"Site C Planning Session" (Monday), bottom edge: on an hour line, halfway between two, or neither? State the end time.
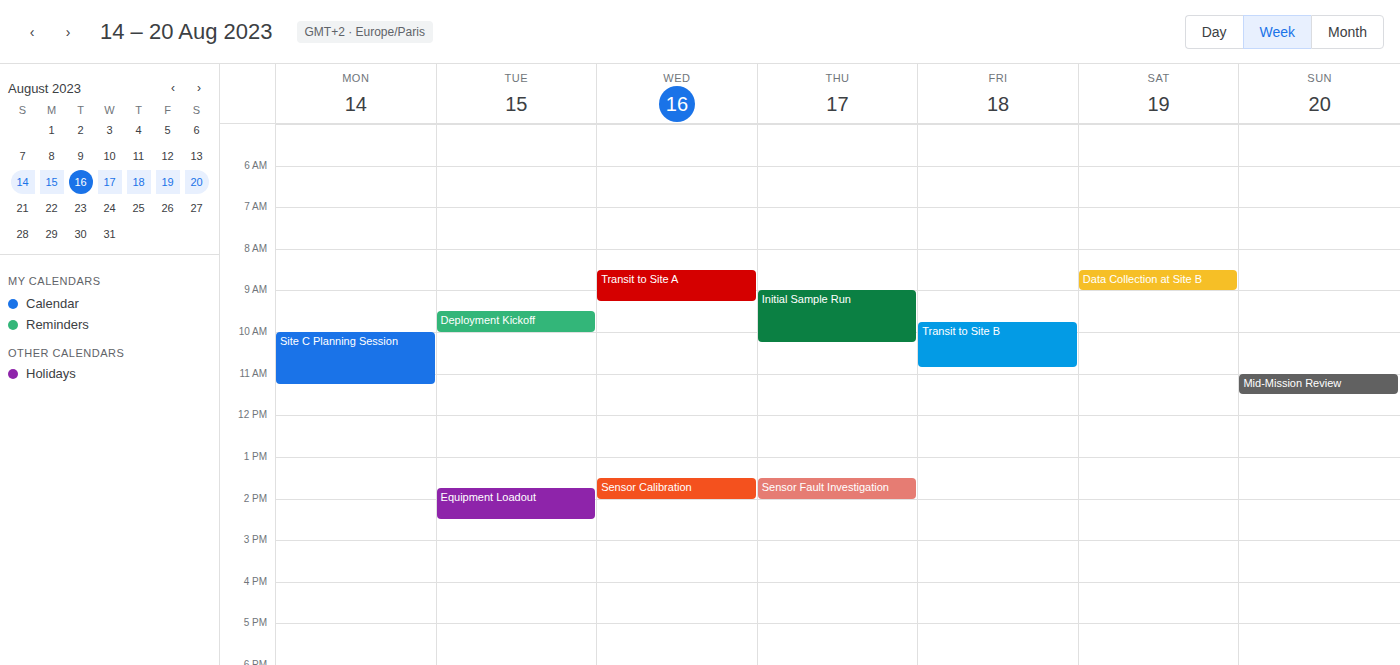
11:15 AM -- neither: a quarter of the way from the 11 AM line to the 12 PM line.